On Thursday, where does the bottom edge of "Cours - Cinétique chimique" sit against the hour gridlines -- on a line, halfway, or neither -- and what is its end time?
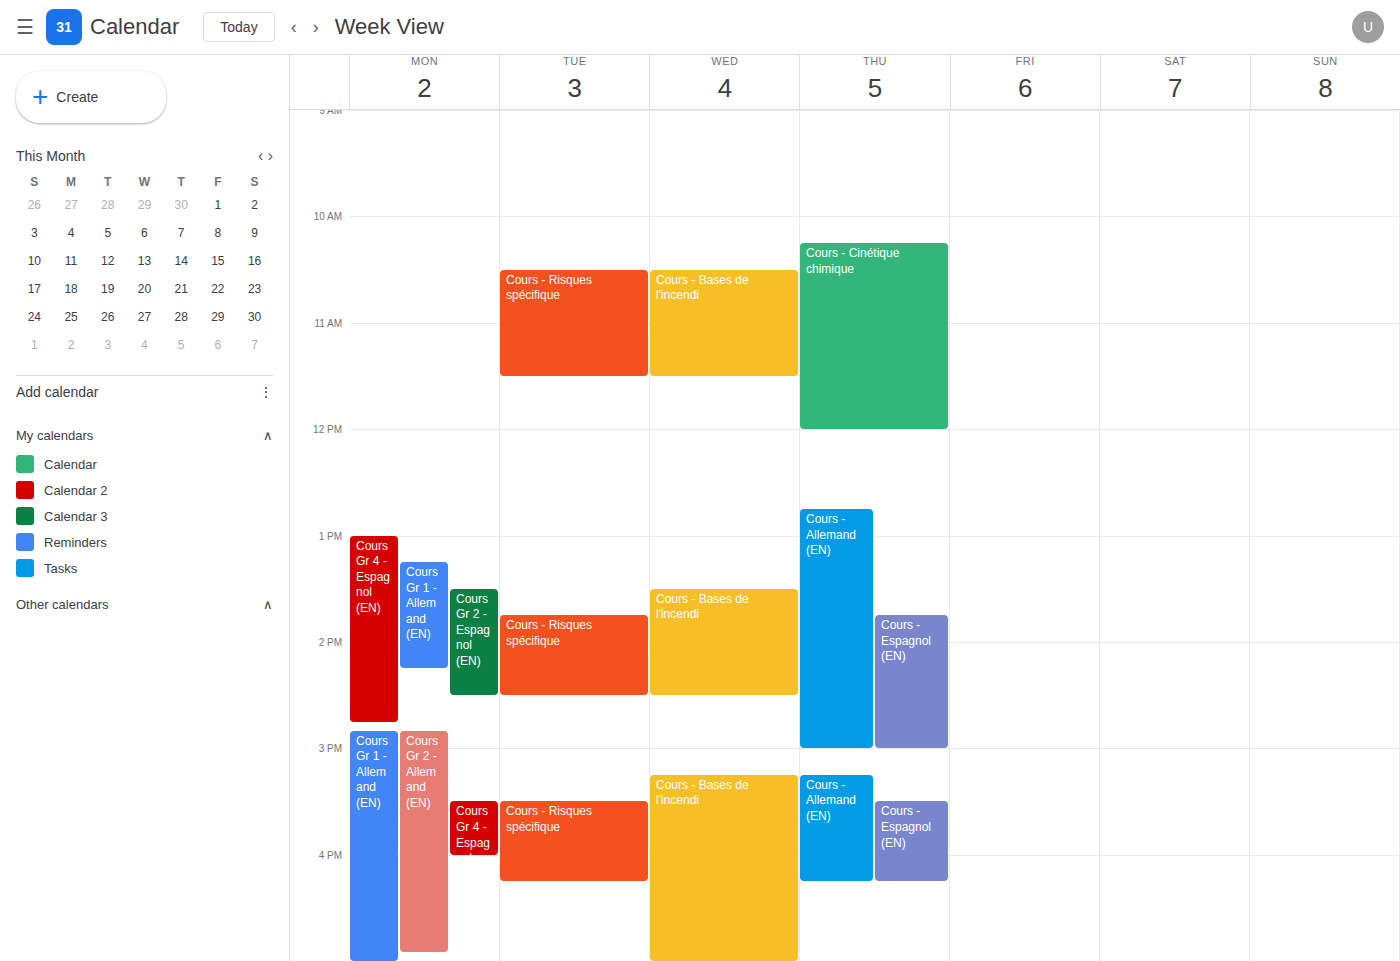
12:00 PM -- exactly on the 12 PM line.